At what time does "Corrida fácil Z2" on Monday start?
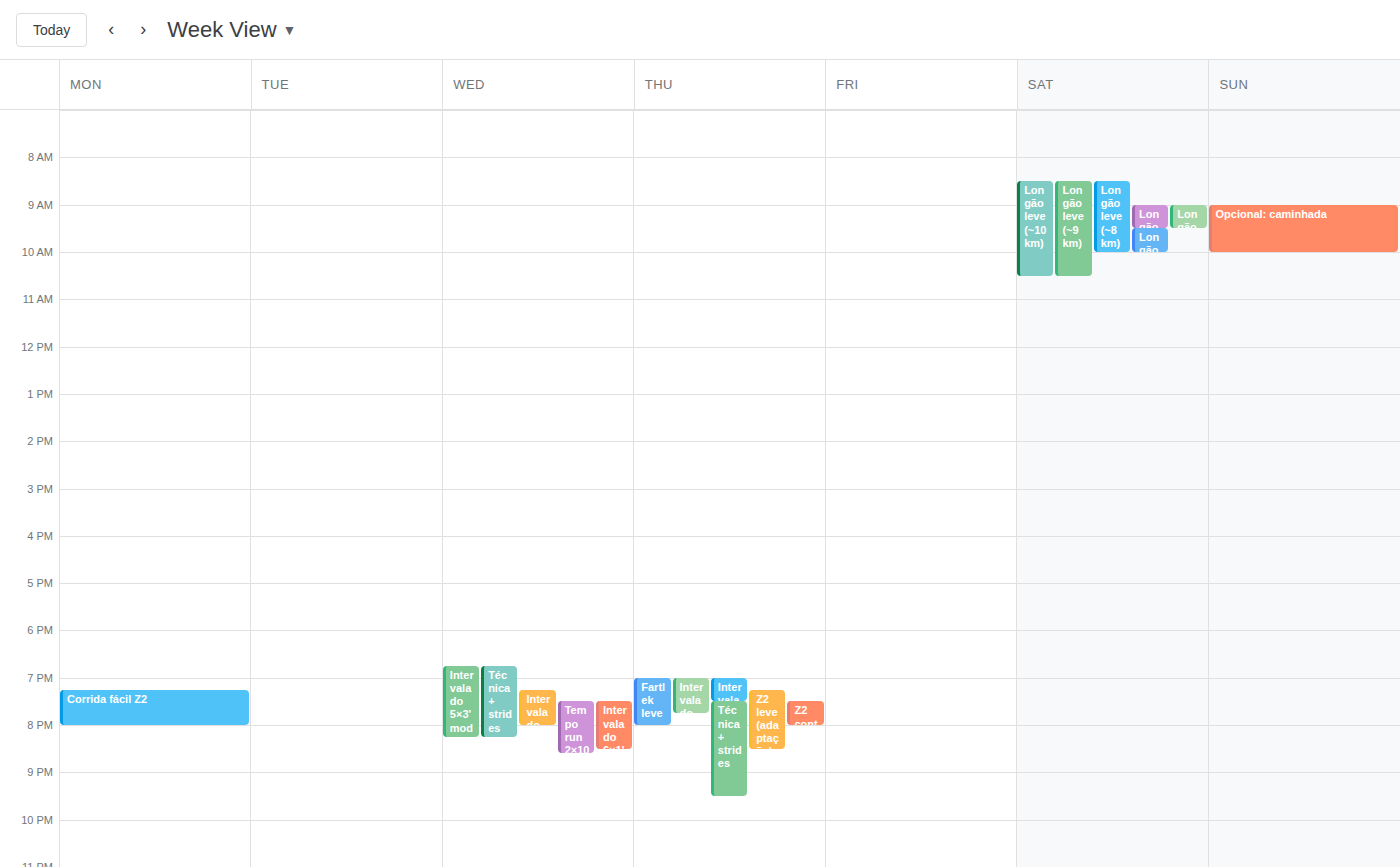
7:15 PM